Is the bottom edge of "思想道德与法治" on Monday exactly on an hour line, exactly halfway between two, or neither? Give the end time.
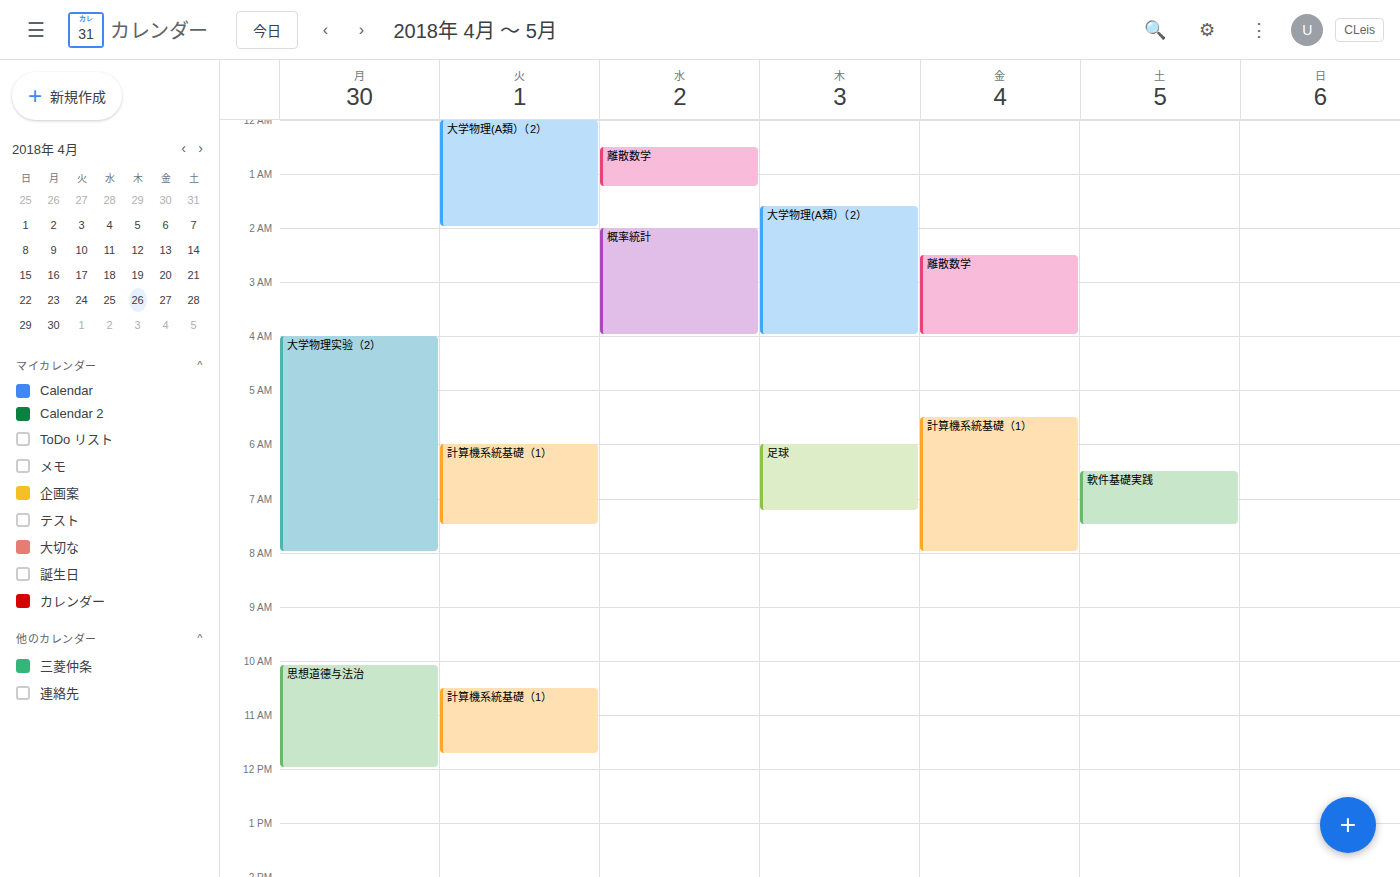
12:00 PM -- exactly on the 12 PM line.